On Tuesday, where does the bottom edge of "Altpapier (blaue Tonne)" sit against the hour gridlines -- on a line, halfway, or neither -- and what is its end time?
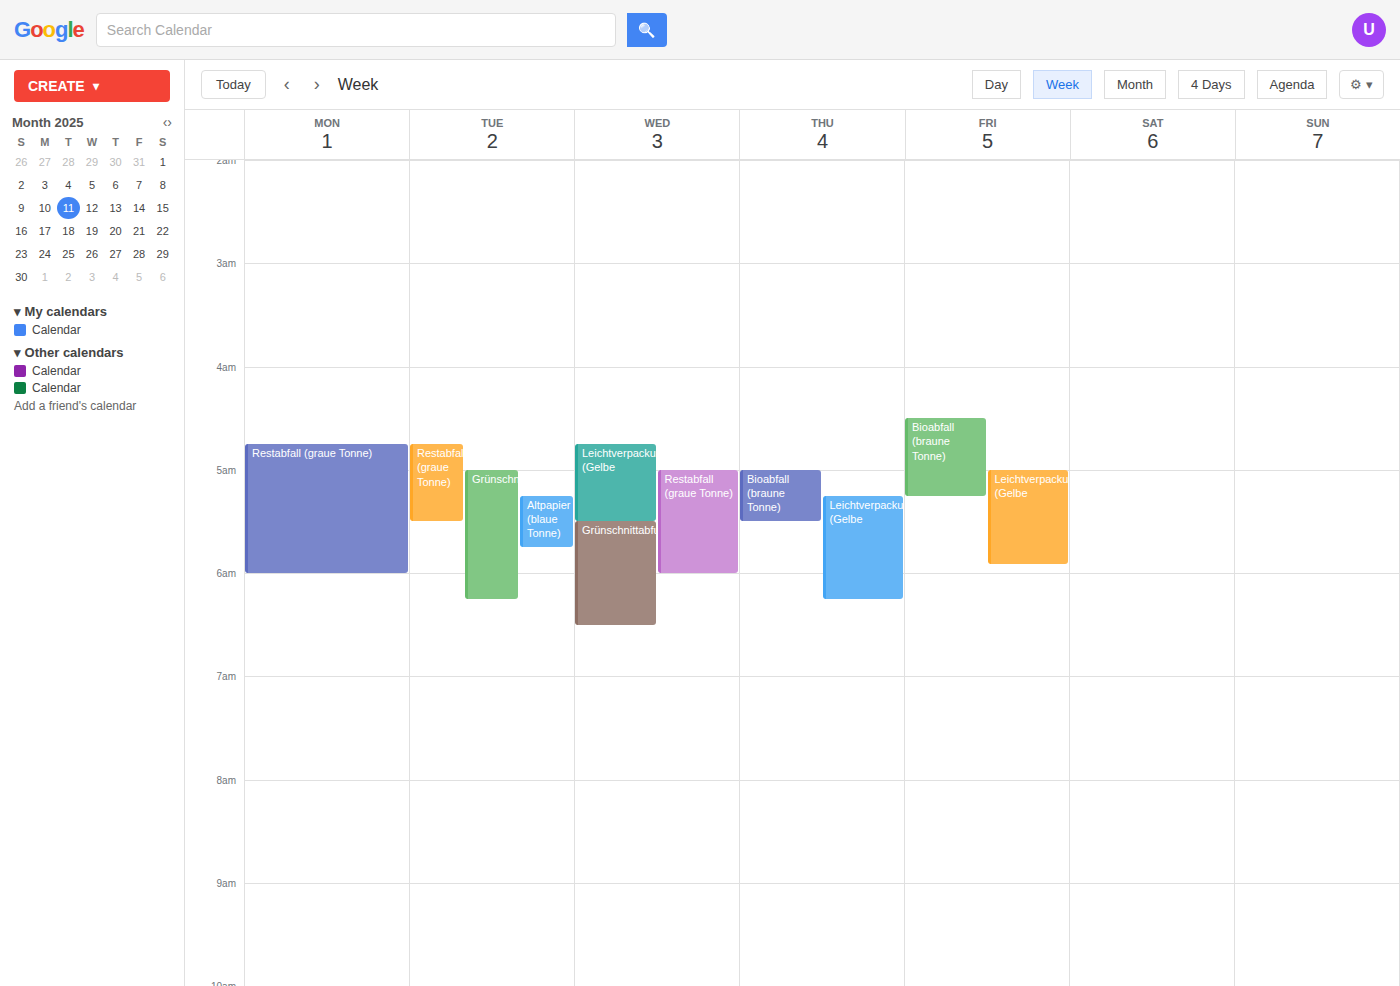
5:45 AM -- neither: three quarters of the way from the 5 AM line to the 6 AM line.